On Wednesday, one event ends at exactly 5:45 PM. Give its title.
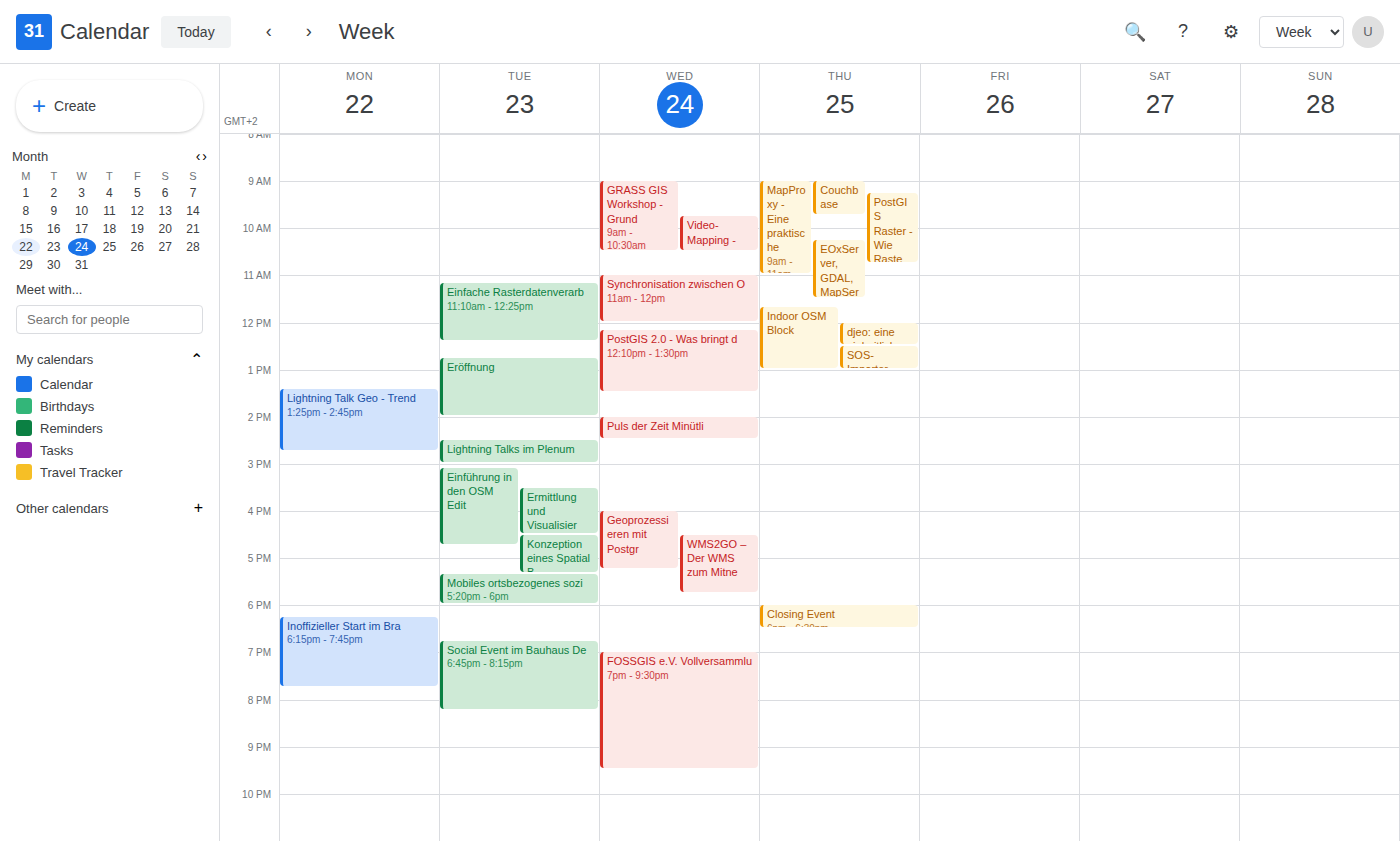
"WMS2GO – Der WMS zum Mitne"